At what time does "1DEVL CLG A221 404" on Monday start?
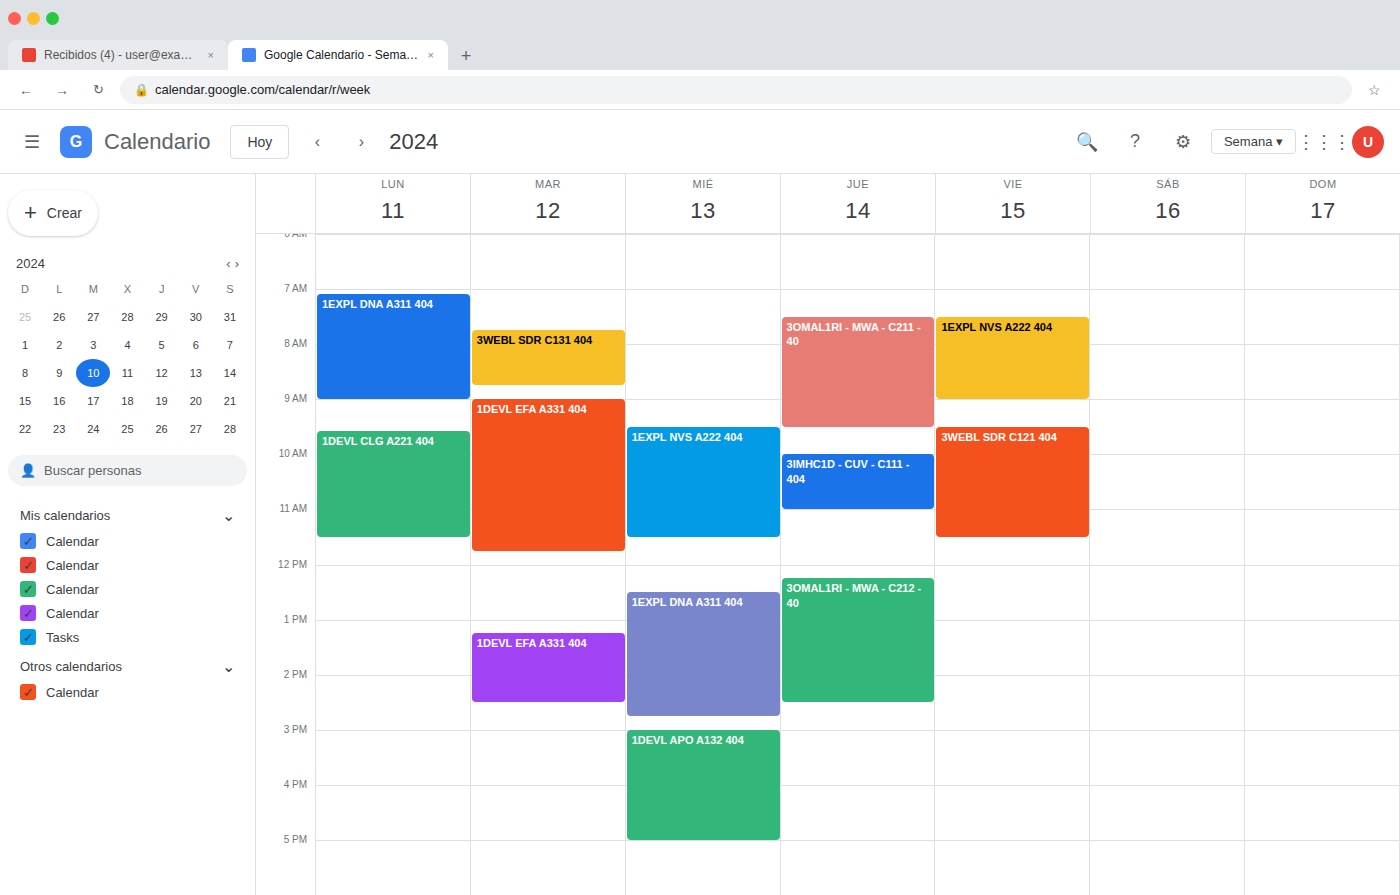
9:35 AM